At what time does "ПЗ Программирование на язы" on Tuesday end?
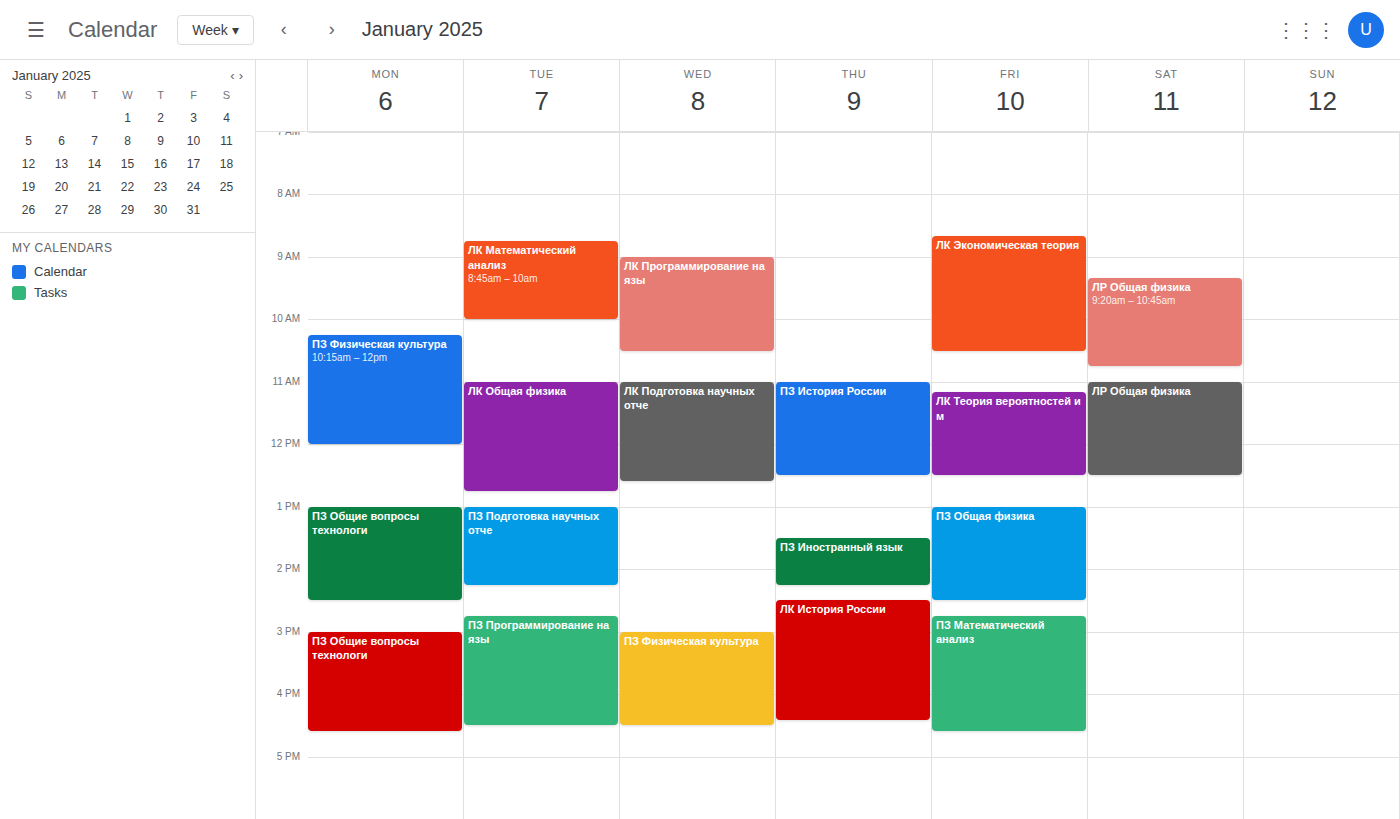
4:30 PM